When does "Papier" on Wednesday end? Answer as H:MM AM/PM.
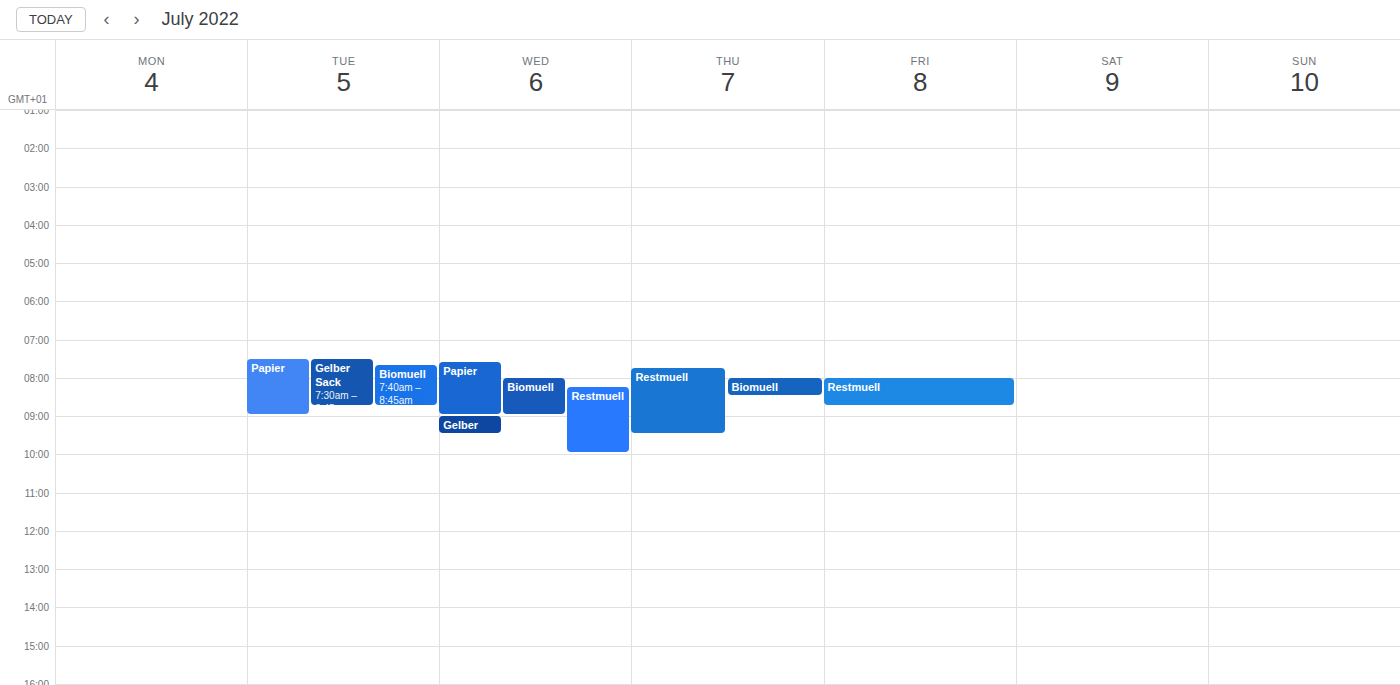
9:00 AM